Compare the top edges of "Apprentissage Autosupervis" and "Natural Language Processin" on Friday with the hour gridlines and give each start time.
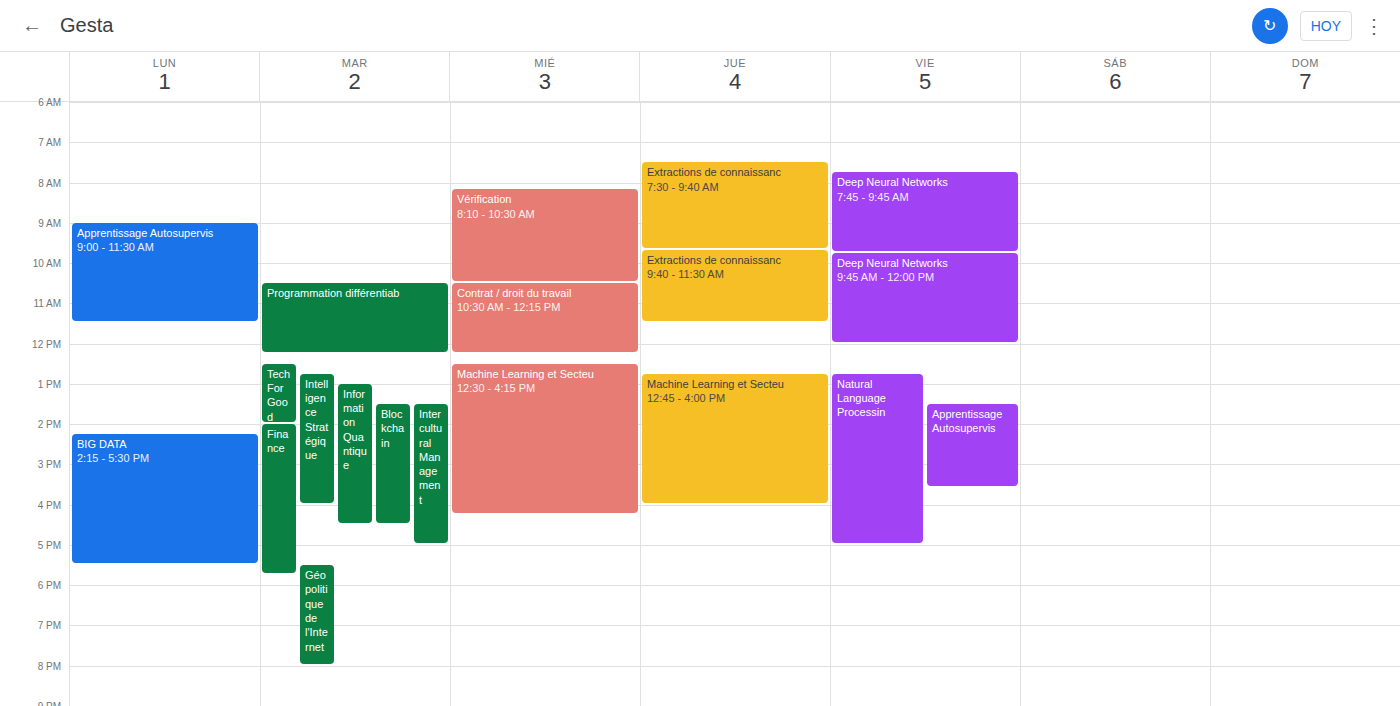
"Apprentissage Autosupervis": 1:30 PM, halfway between the 1 PM and 2 PM lines. "Natural Language Processin": 12:45 PM, neither: three quarters of the way from the 12 PM line to the 1 PM line.